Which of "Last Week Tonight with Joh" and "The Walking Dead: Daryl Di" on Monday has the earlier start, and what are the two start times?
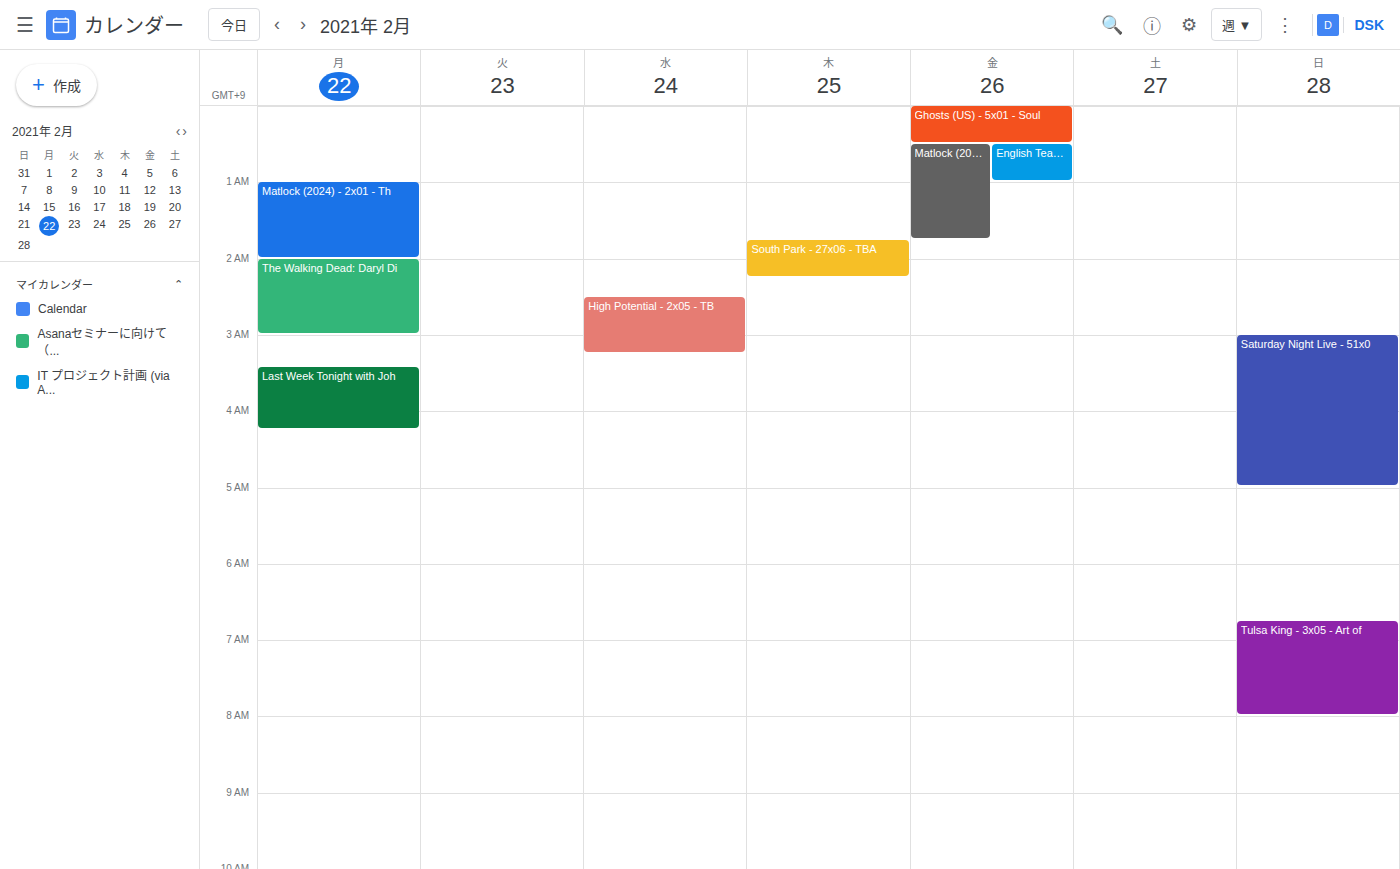
"The Walking Dead: Daryl Di" 2:00 AM; "Last Week Tonight with Joh" 3:25 AM.